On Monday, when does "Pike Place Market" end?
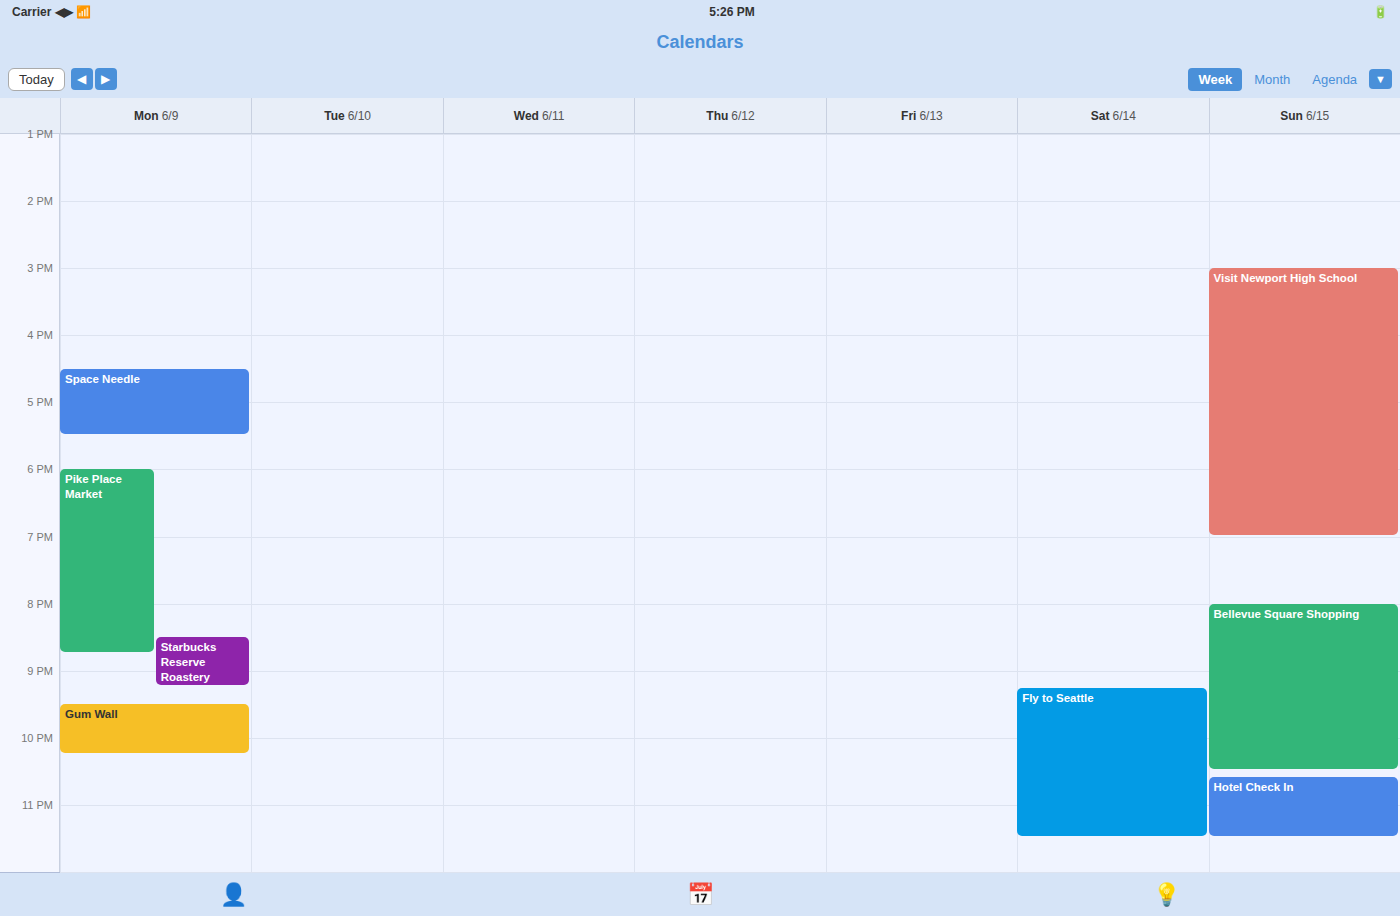
8:45 PM